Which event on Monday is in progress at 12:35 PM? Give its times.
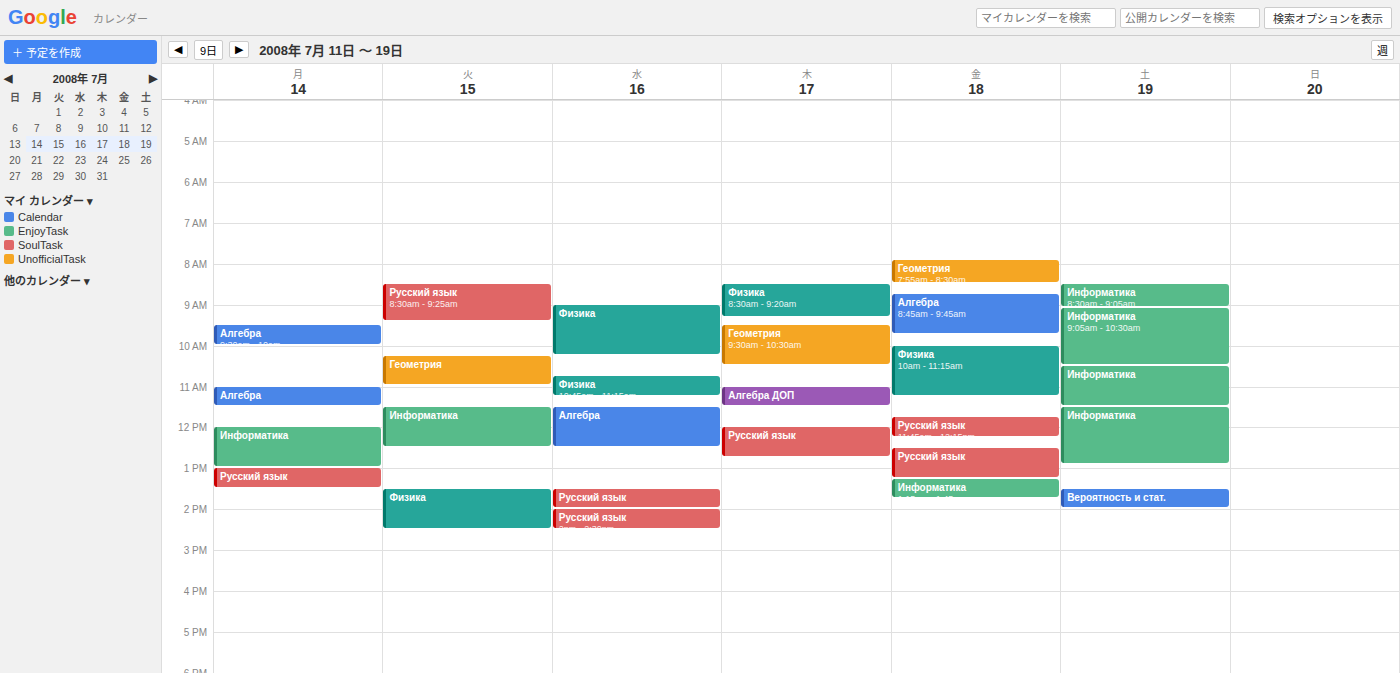
"Информатика", 12:00 PM to 1:00 PM